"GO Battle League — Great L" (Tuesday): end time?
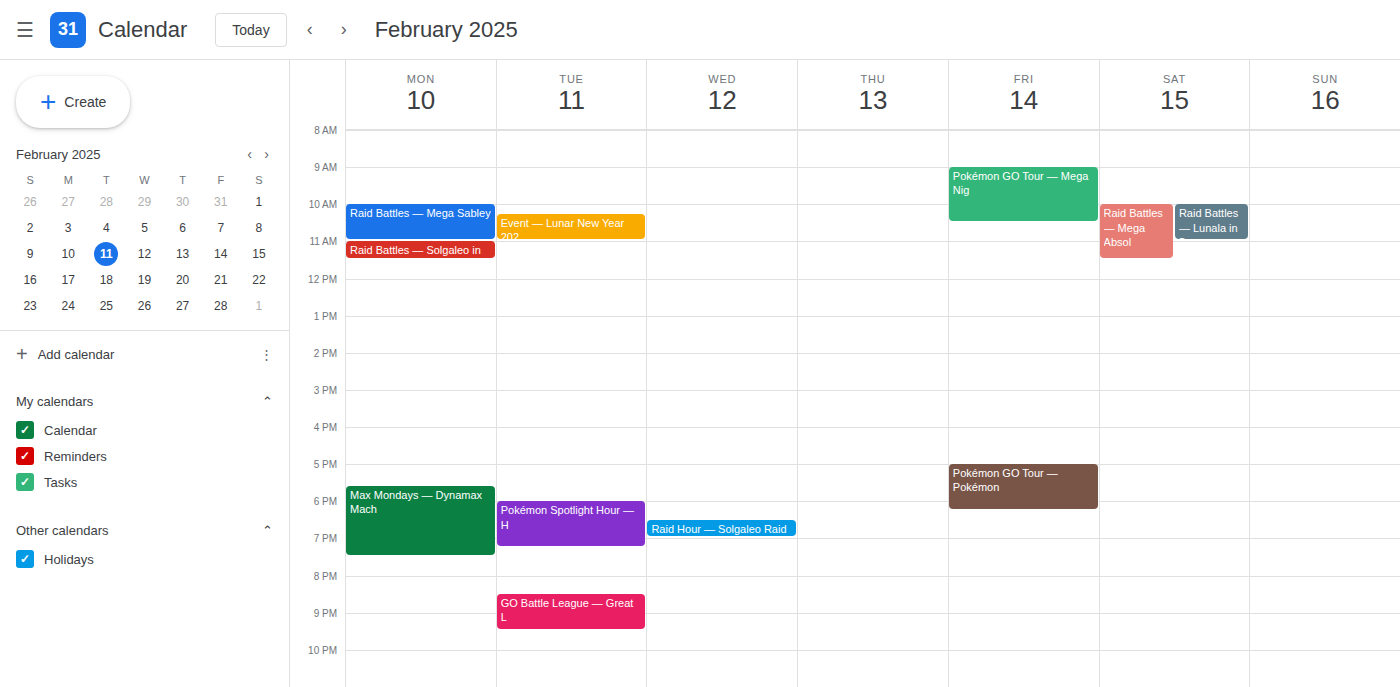
9:30 PM